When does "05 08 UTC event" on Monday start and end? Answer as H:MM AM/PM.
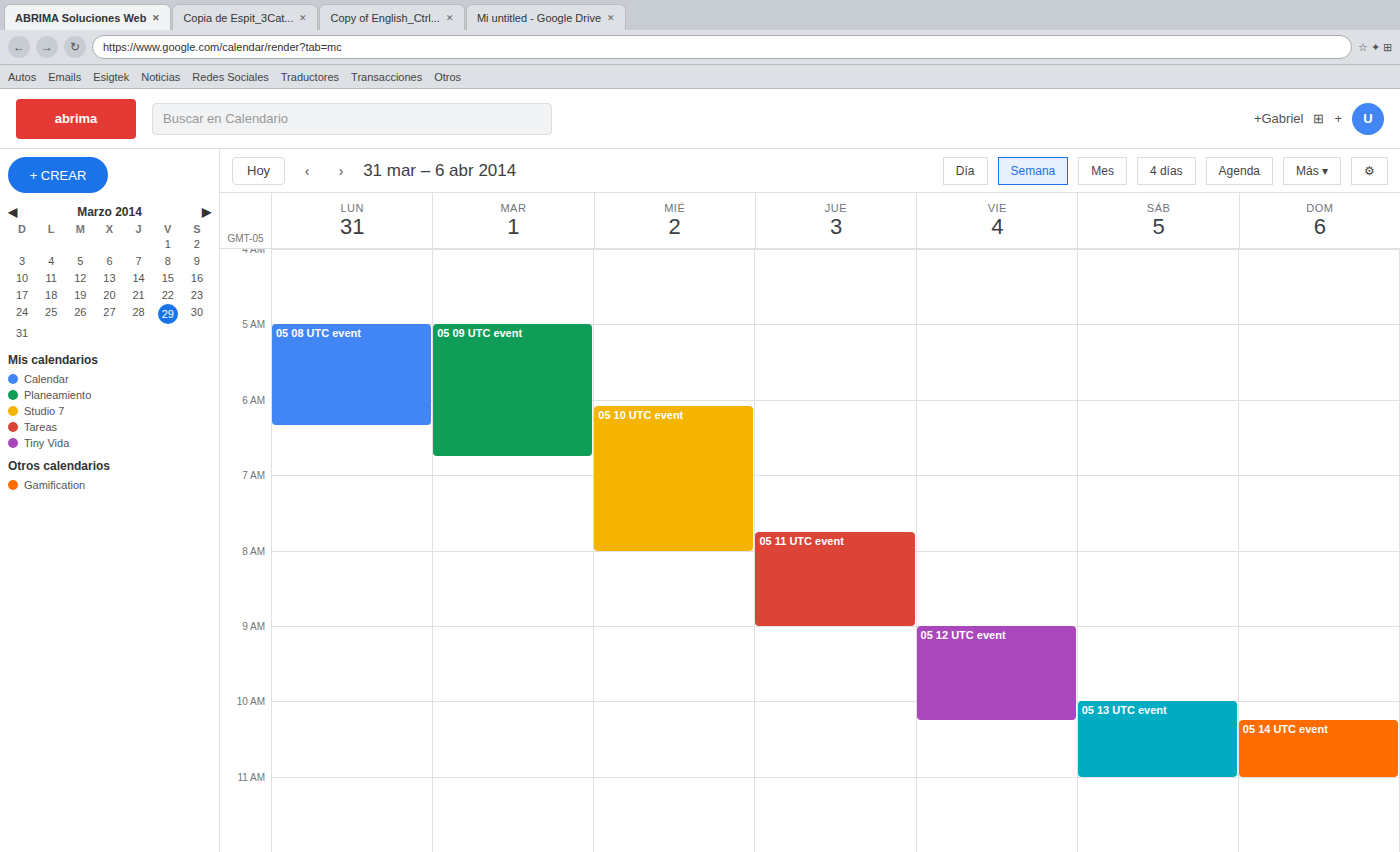
5:00 AM to 6:20 AM